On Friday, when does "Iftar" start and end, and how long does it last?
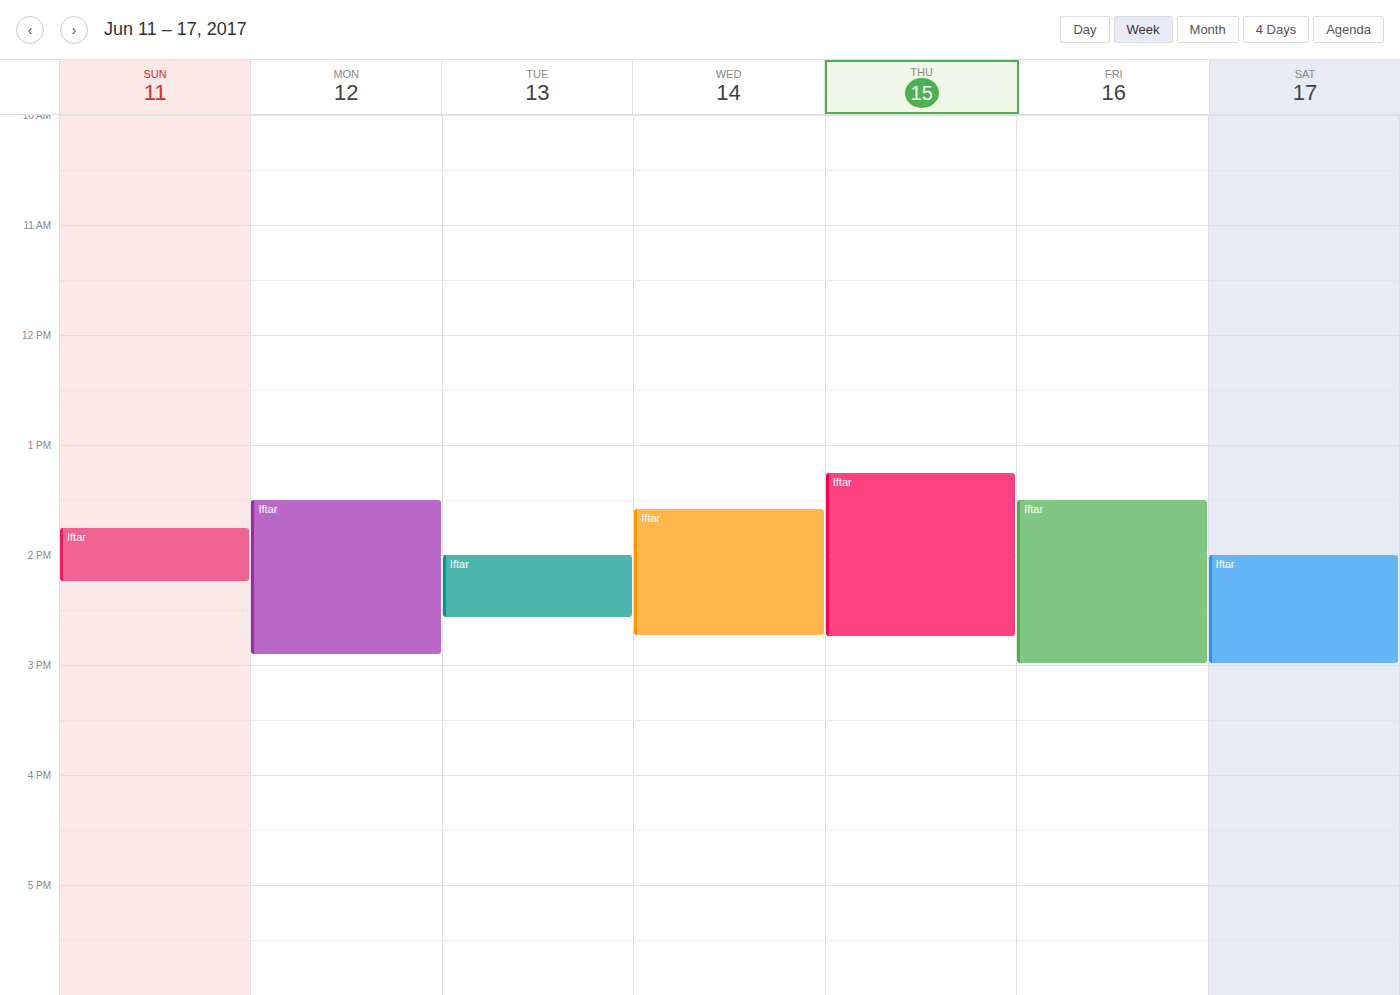
1:30 PM to 3:00 PM, 1 hour 30 minutes